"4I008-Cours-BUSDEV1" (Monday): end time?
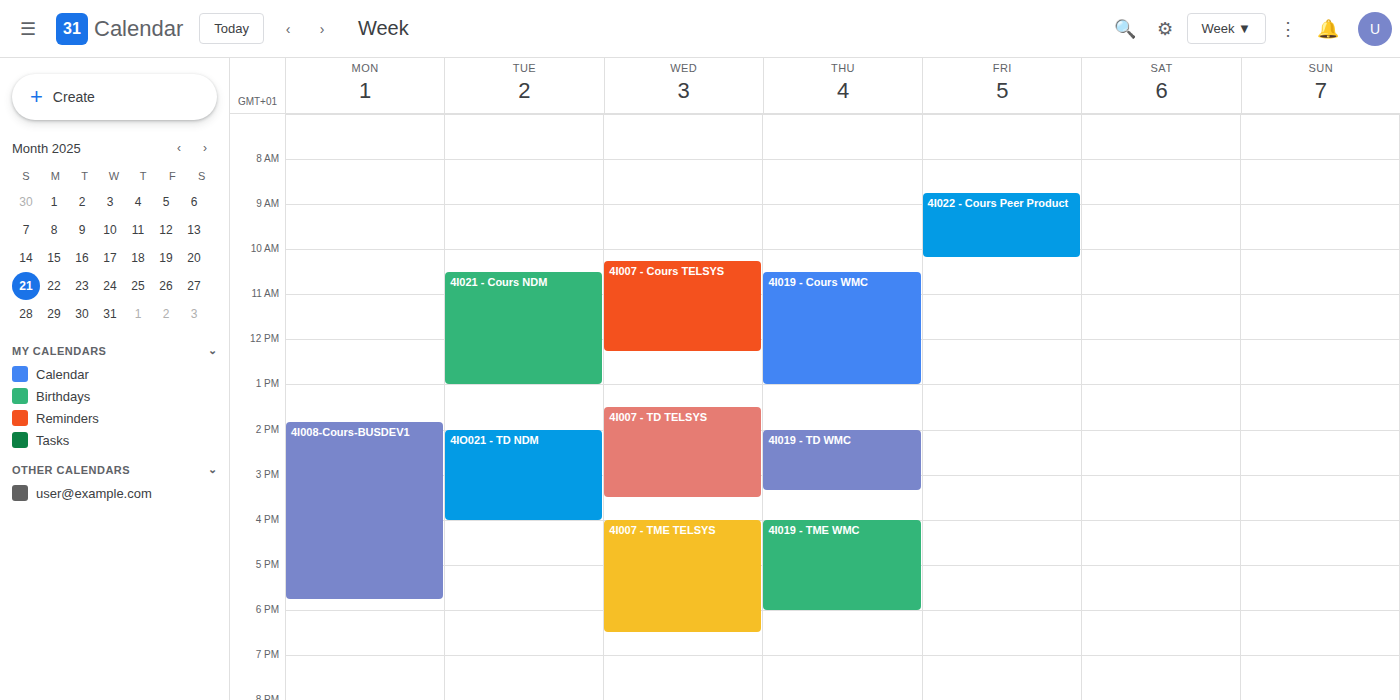
17:45